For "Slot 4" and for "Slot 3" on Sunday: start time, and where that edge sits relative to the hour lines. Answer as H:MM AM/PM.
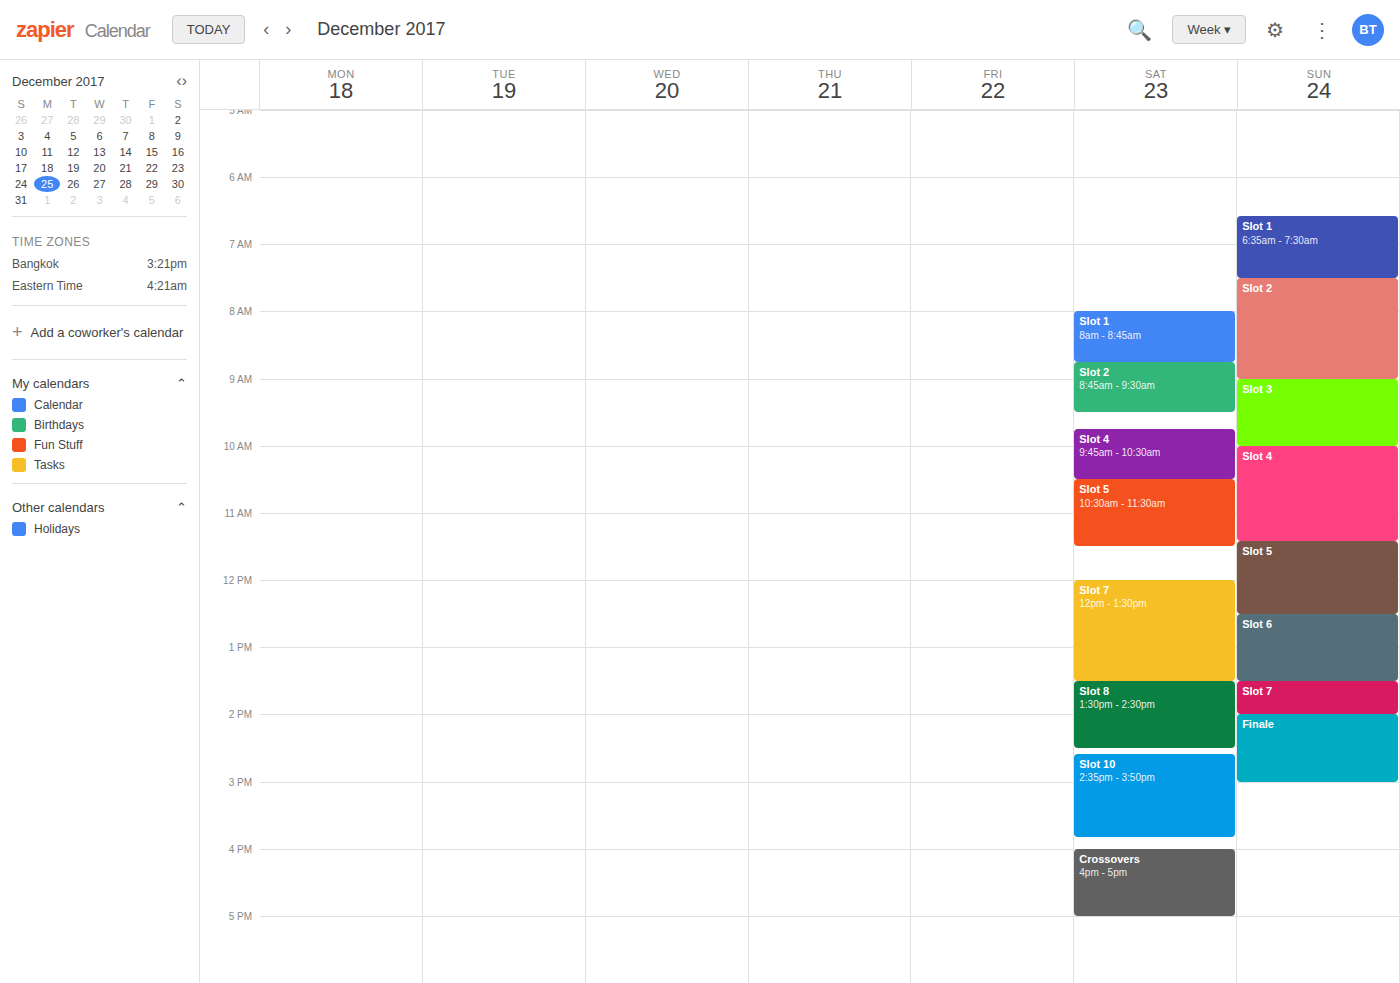
"Slot 4": 10:00 AM, exactly on the 10 AM line. "Slot 3": 9:00 AM, exactly on the 9 AM line.